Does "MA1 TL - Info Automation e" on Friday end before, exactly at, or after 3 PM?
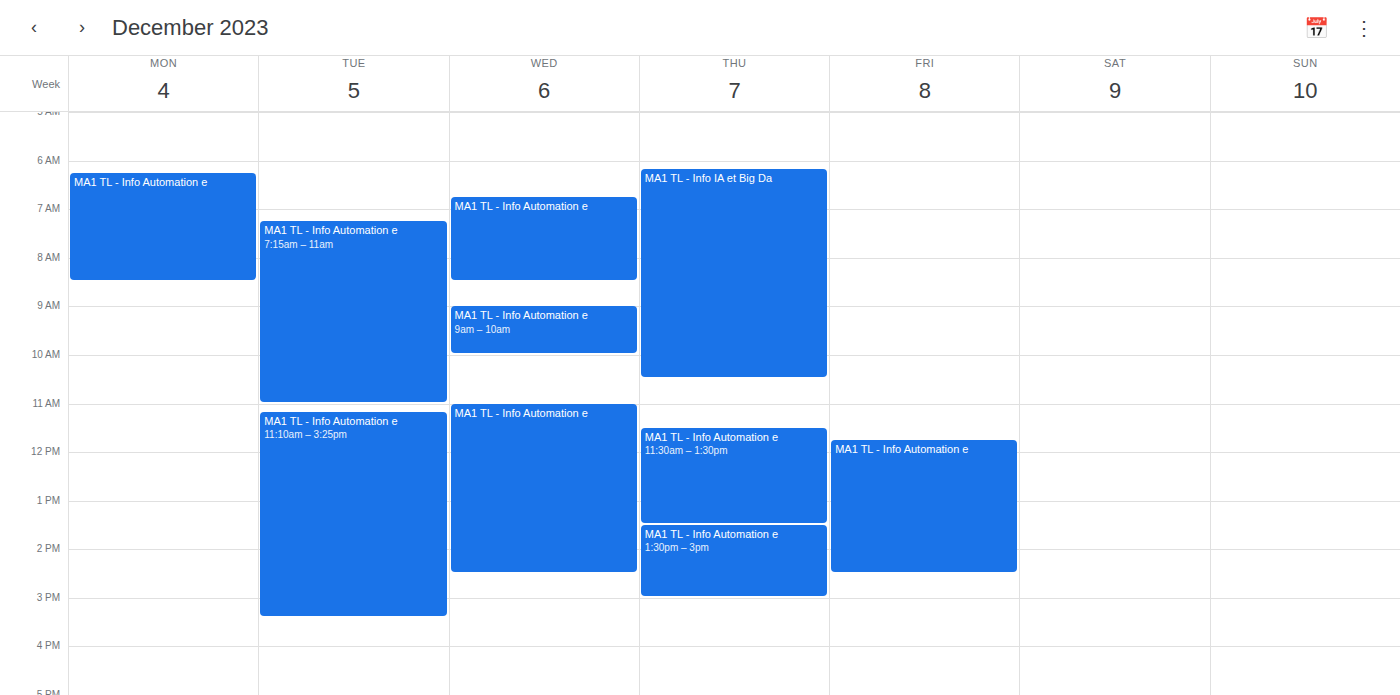
2:30 PM -- before 3 PM, 30 minutes above the 3 PM line.